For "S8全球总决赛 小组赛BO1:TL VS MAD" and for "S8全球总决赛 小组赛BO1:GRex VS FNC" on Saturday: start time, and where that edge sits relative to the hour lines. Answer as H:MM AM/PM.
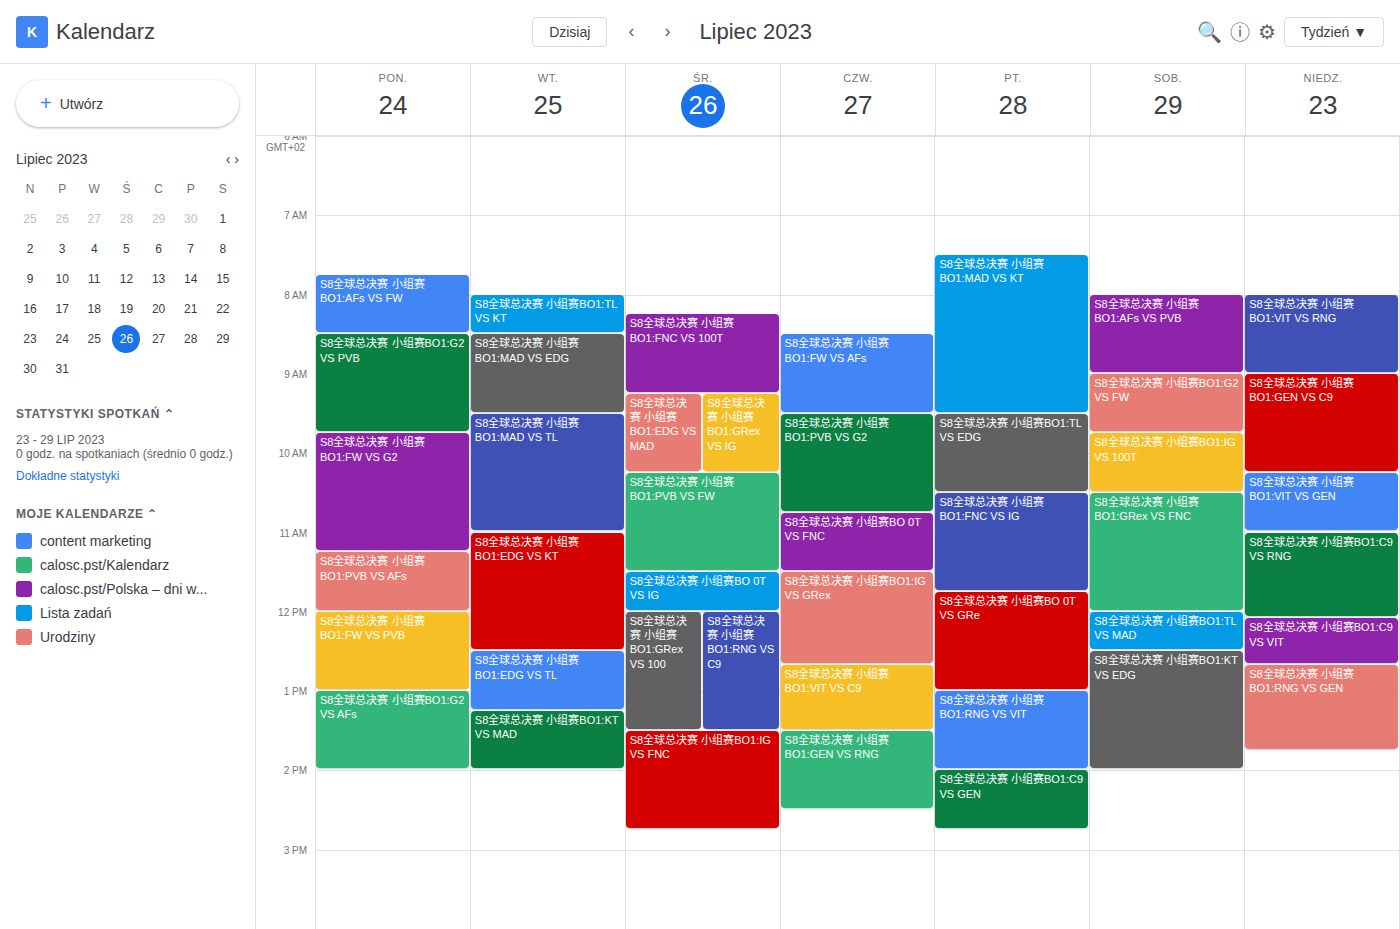
"S8全球总决赛 小组赛BO1:TL VS MAD": 12:00 PM, exactly on the 12 PM line. "S8全球总决赛 小组赛BO1:GRex VS FNC": 10:30 AM, halfway between the 10 AM and 11 AM lines.